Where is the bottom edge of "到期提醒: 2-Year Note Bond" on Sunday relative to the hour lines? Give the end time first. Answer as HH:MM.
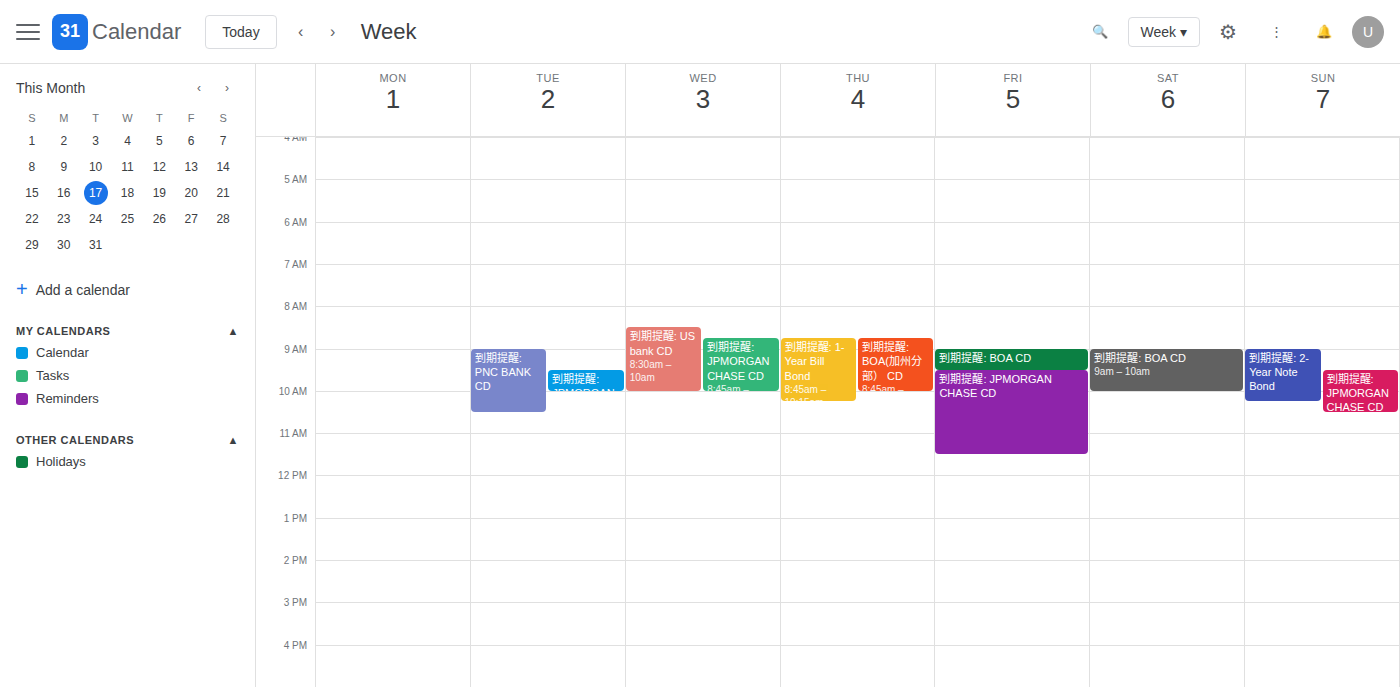
10:15 -- neither: a quarter of the way from the 10:00 line to the 11:00 line.